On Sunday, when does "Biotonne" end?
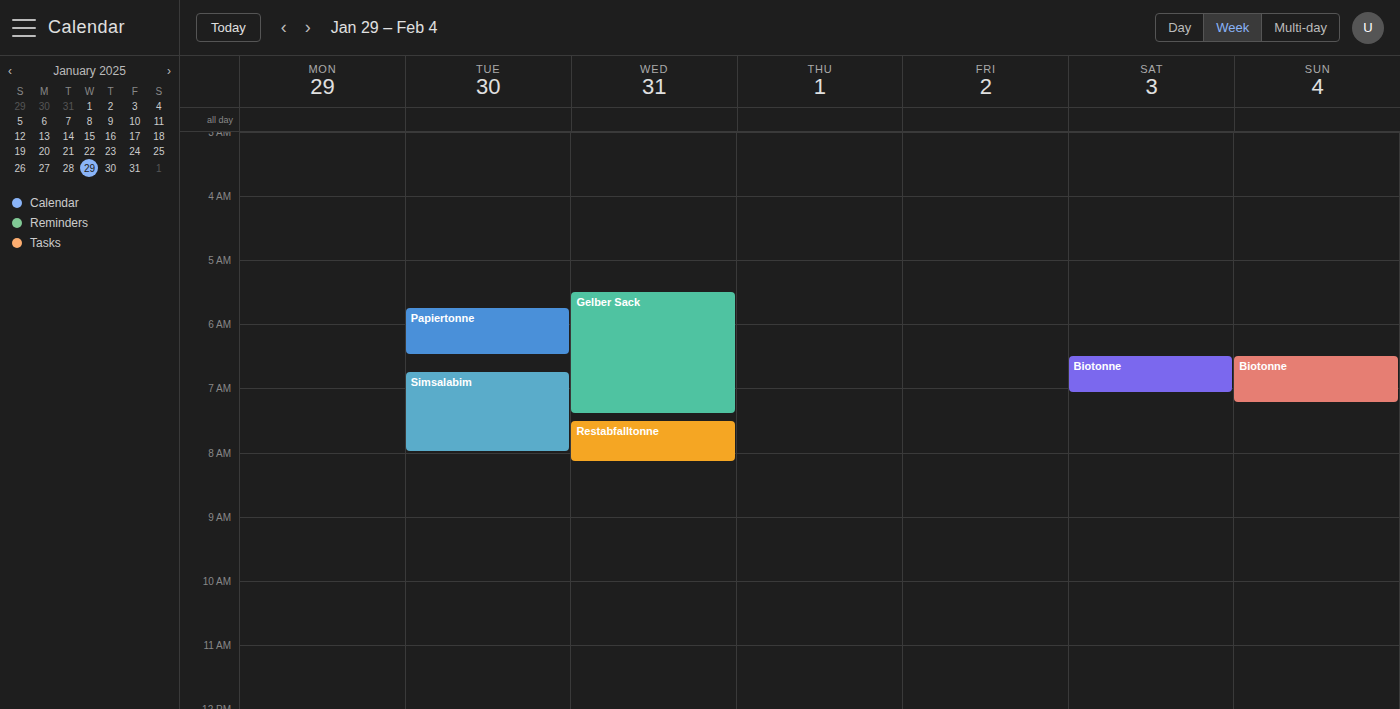
7:15 AM